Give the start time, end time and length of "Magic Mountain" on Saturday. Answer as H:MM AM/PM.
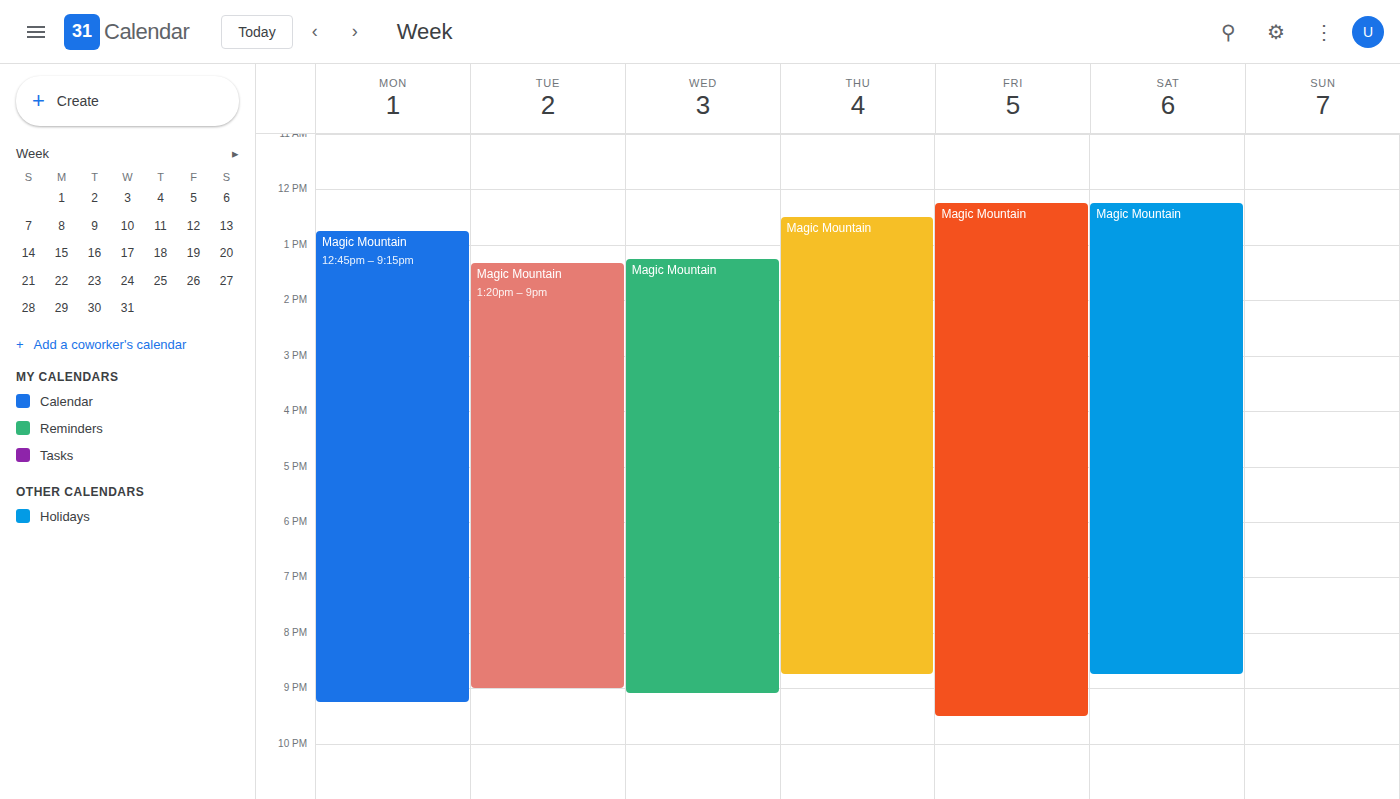
12:15 PM to 8:45 PM, 8 hours 30 minutes